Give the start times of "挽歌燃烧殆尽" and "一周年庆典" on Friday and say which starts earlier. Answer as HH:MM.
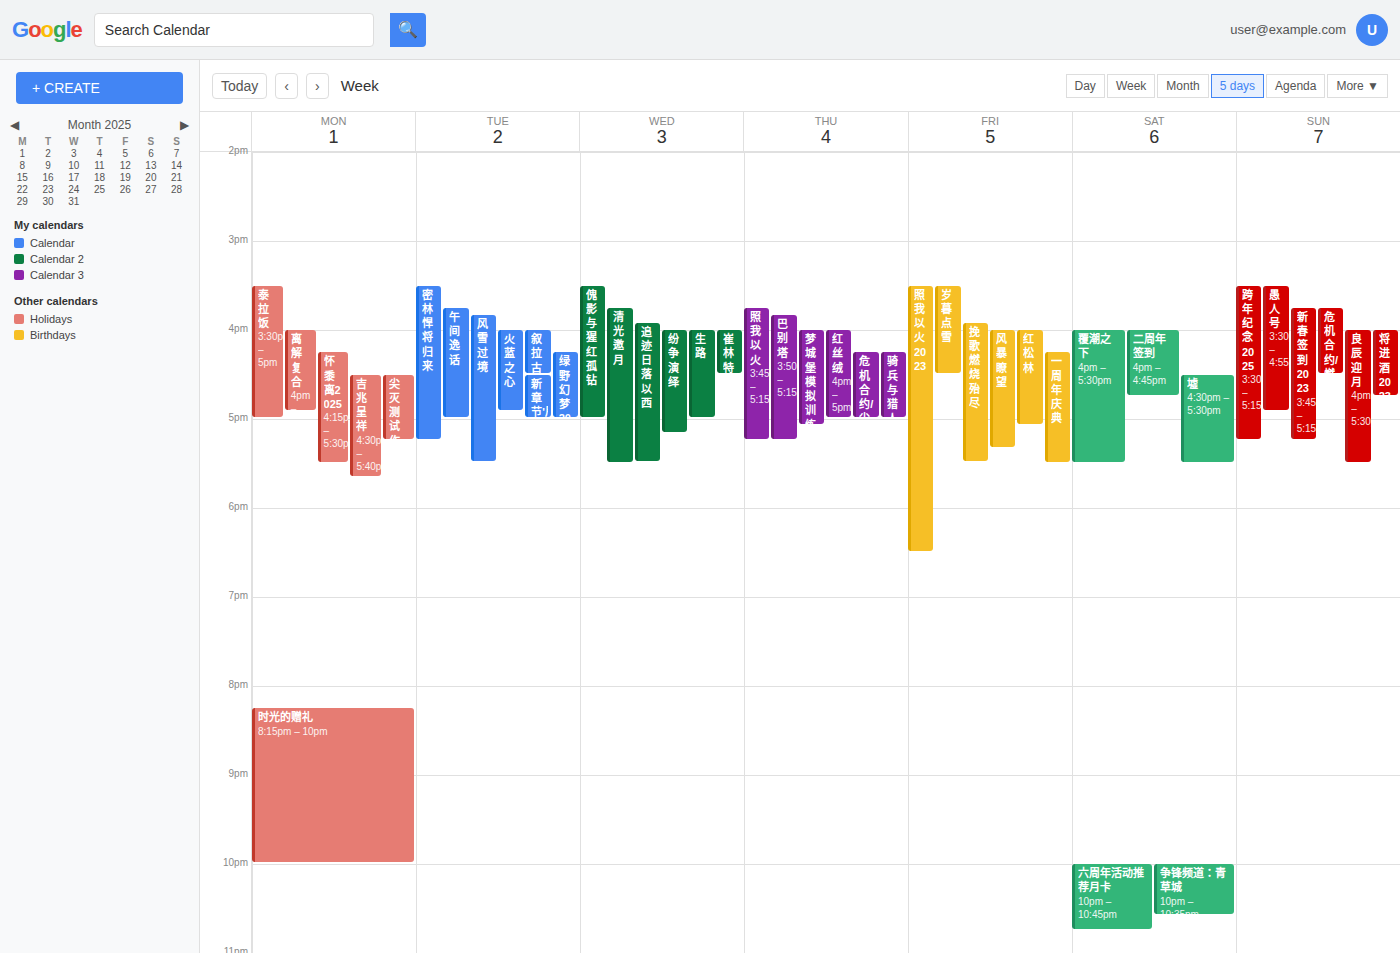
"挽歌燃烧殆尽" 15:55; "一周年庆典" 16:15.